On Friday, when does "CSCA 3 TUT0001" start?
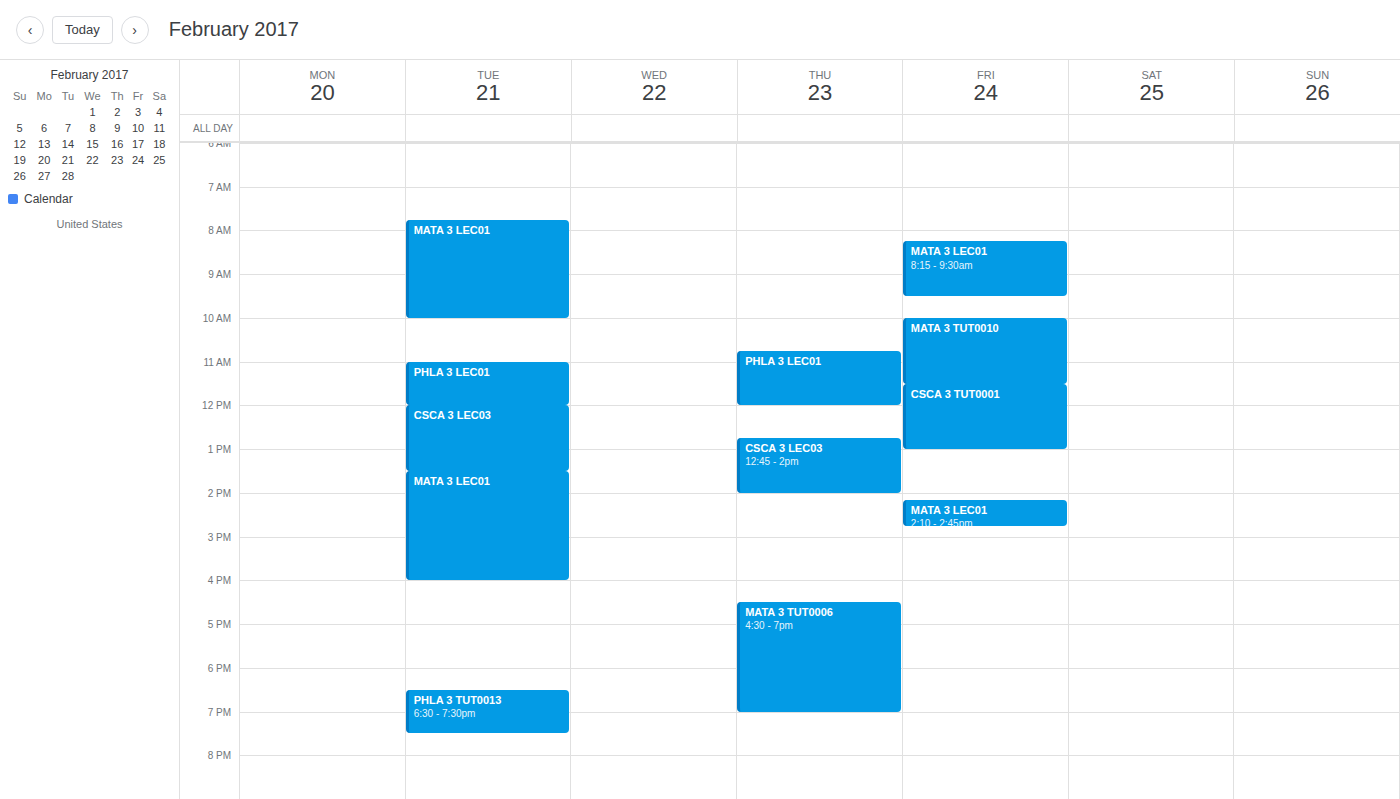
11:30 AM